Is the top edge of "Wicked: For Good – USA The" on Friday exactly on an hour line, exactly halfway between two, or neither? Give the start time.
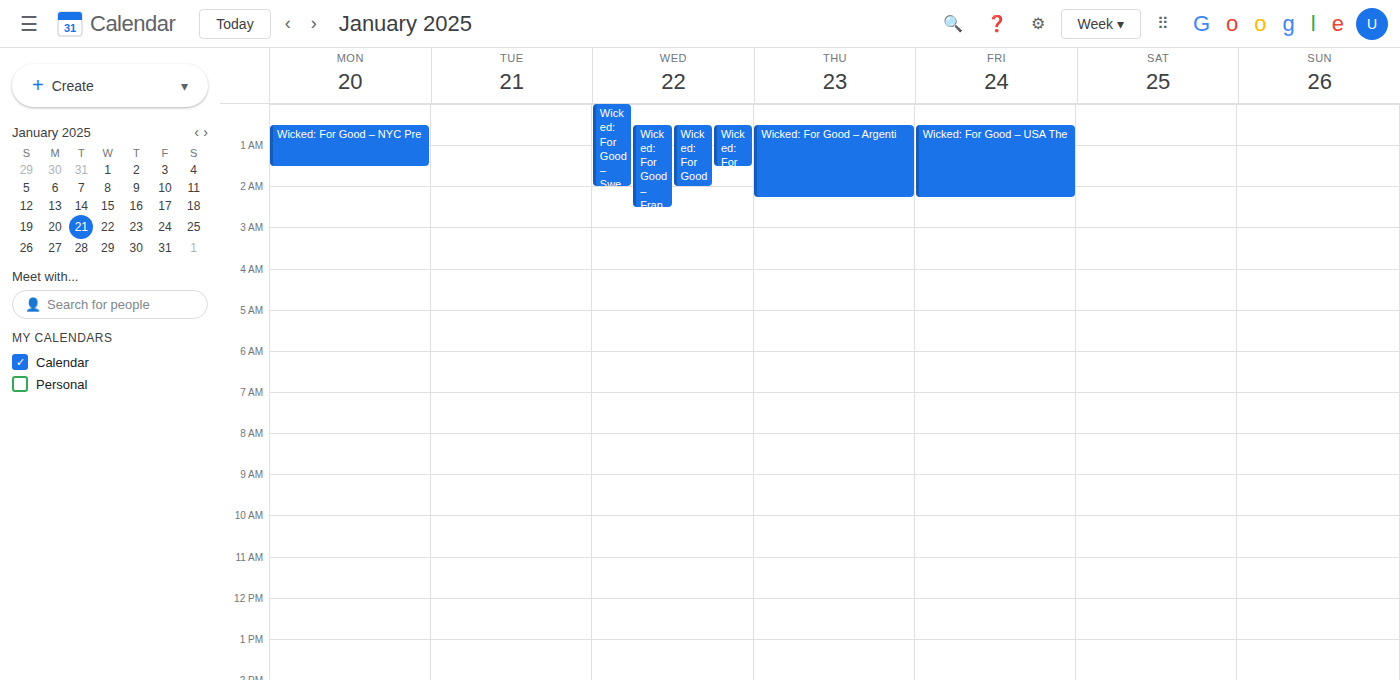
12:30 AM -- halfway between the 12 AM and 1 AM lines.